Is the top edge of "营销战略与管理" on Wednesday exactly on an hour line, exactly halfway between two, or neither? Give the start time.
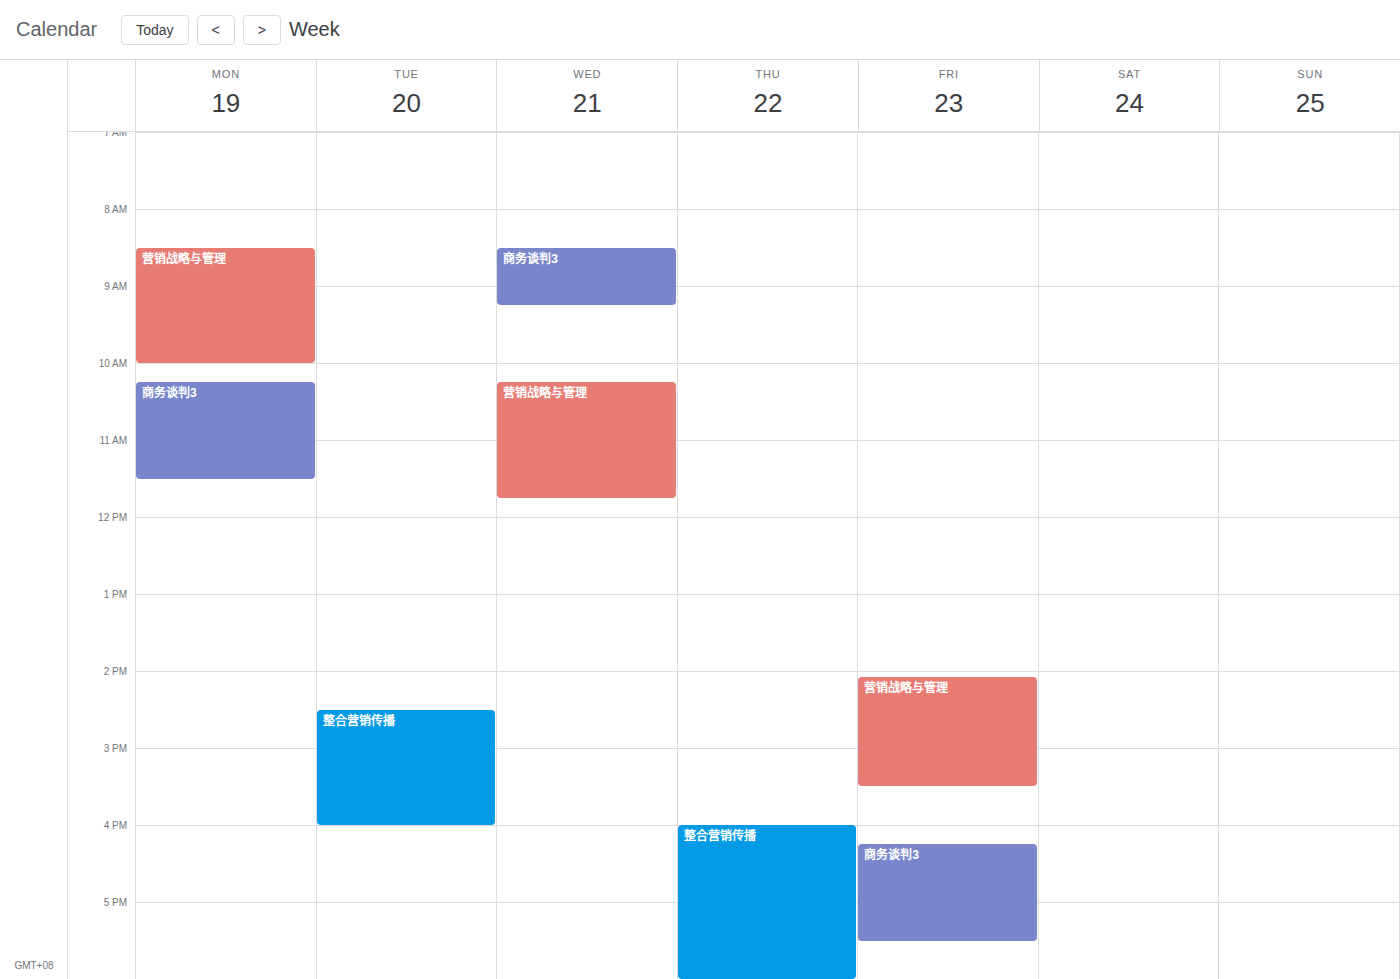
10:15 AM -- neither: a quarter of the way from the 10 AM line to the 11 AM line.